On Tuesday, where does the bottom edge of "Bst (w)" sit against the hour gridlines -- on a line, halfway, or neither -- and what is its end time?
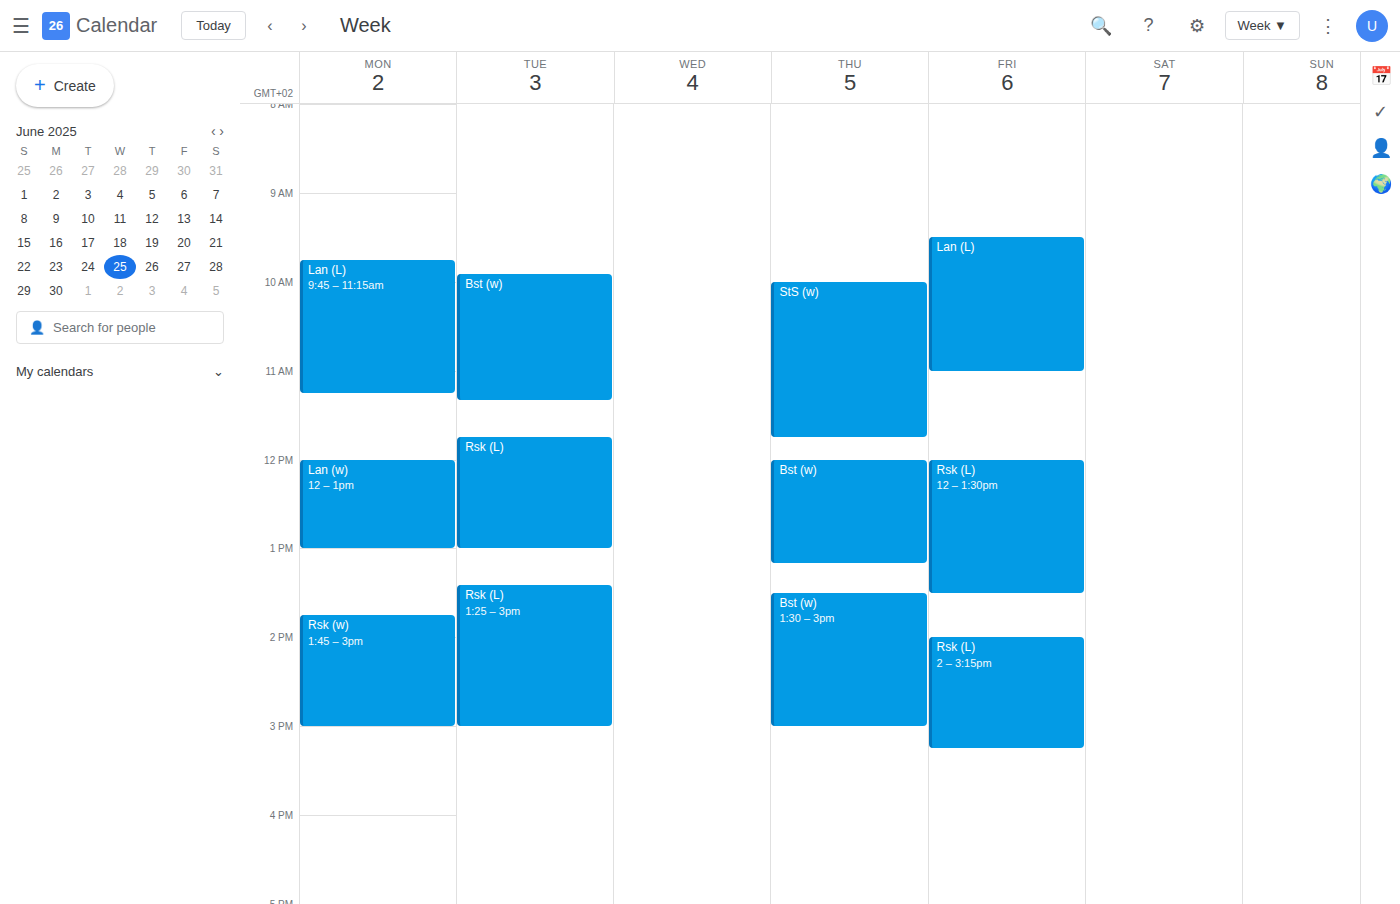
11:20 AM -- neither: 20 minutes below the 11 AM line and 40 minutes above the 12 PM line.